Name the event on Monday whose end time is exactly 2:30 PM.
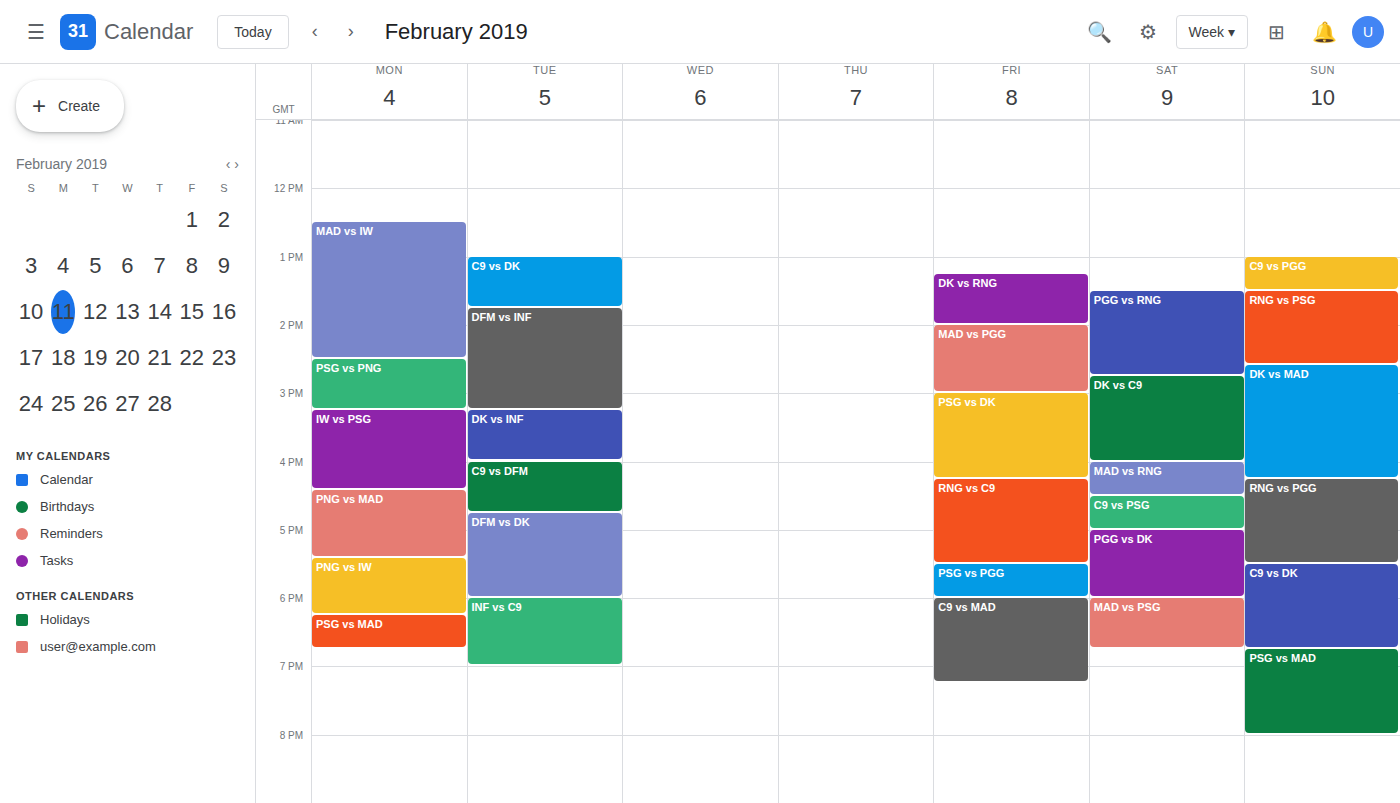
"MAD vs IW"